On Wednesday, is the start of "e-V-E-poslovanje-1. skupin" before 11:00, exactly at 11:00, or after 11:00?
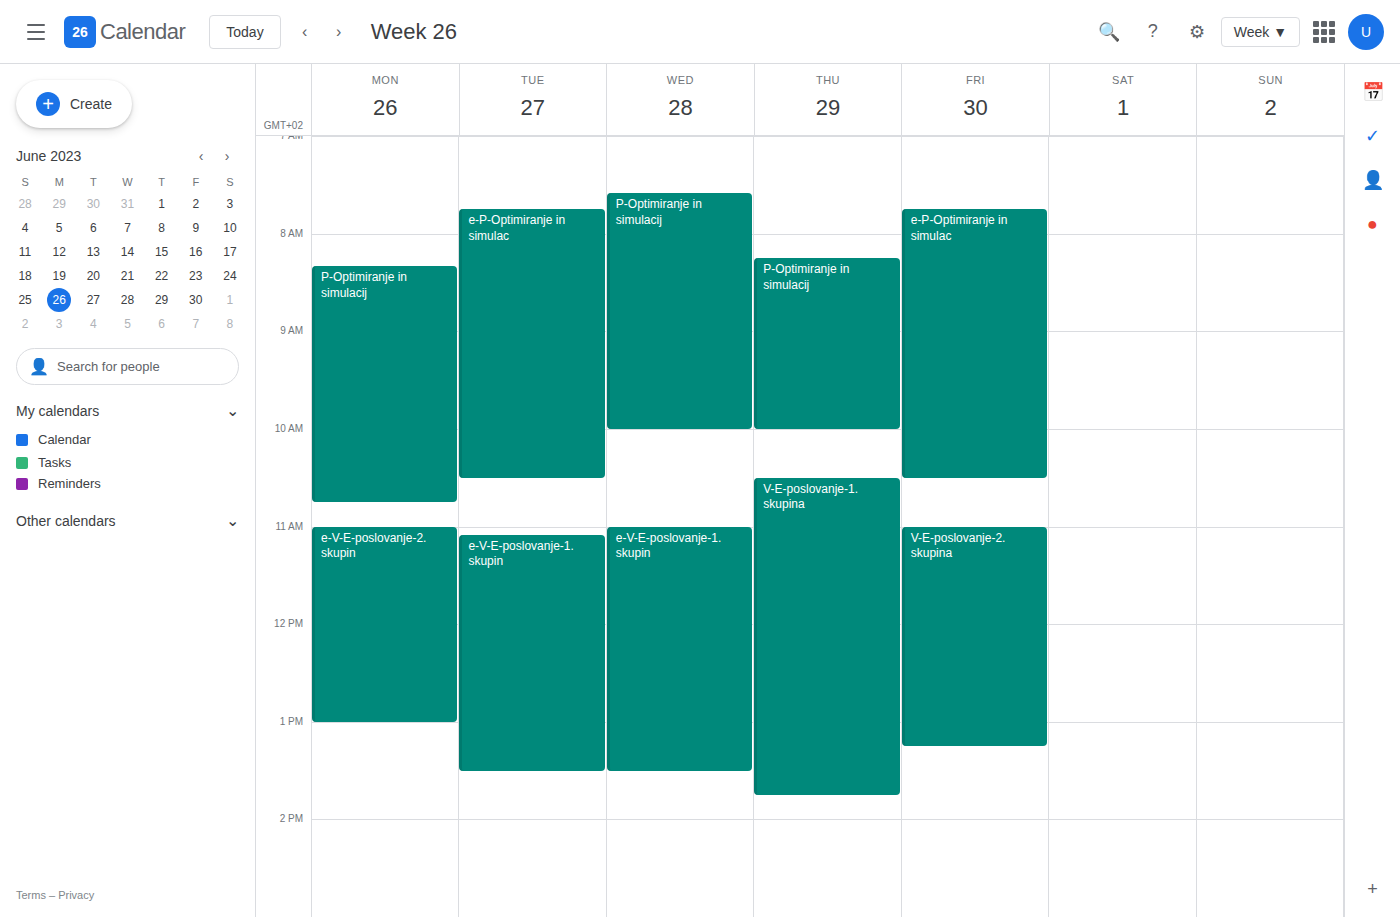
11:00 -- exactly at 11:00, on the 11:00 line.